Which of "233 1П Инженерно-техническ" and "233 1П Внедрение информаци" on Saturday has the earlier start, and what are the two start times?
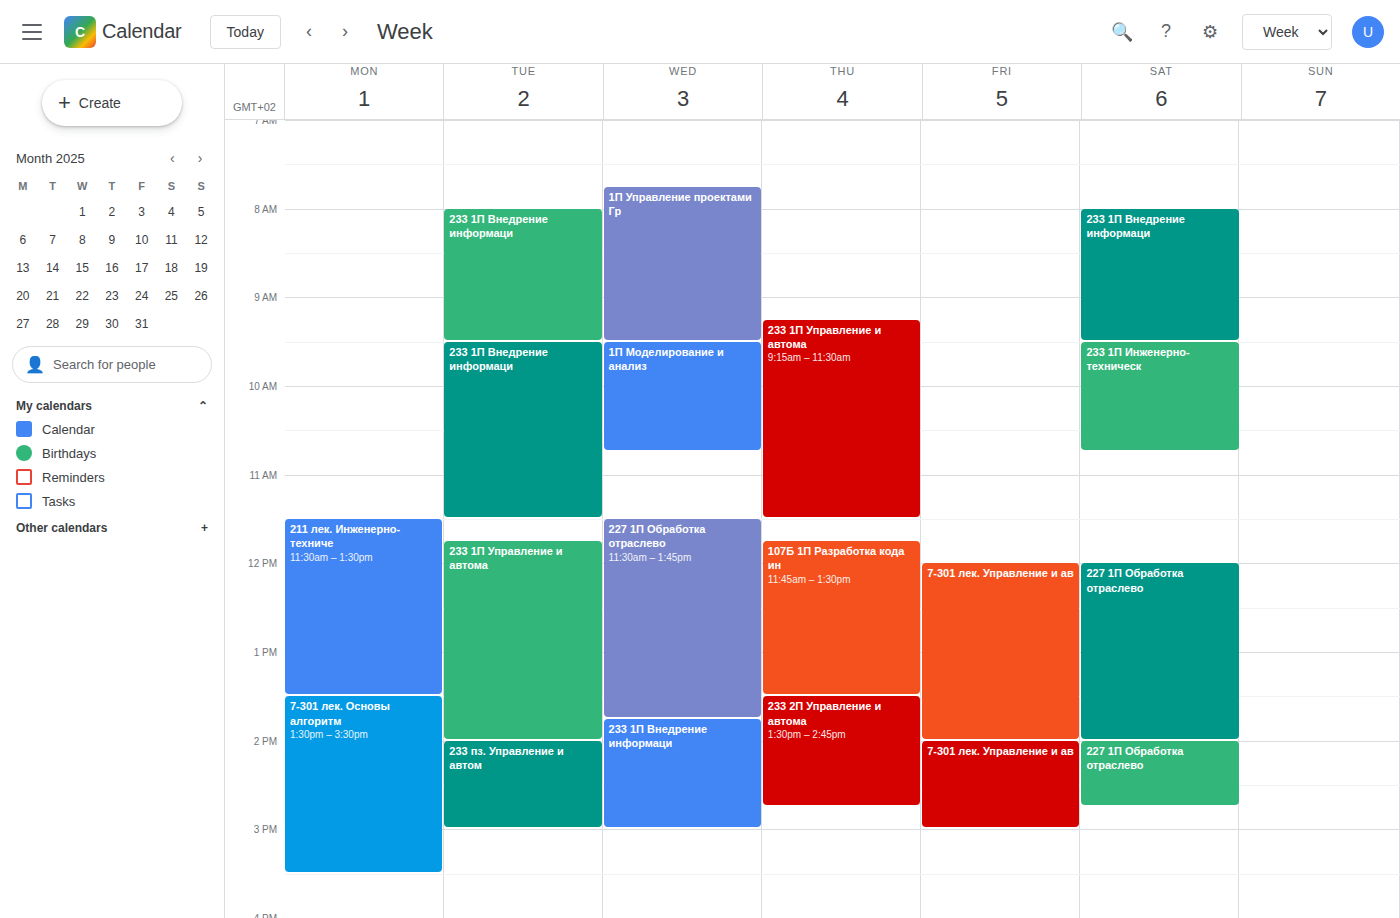
"233 1П Внедрение информаци" 8:00 AM; "233 1П Инженерно-техническ" 9:30 AM.